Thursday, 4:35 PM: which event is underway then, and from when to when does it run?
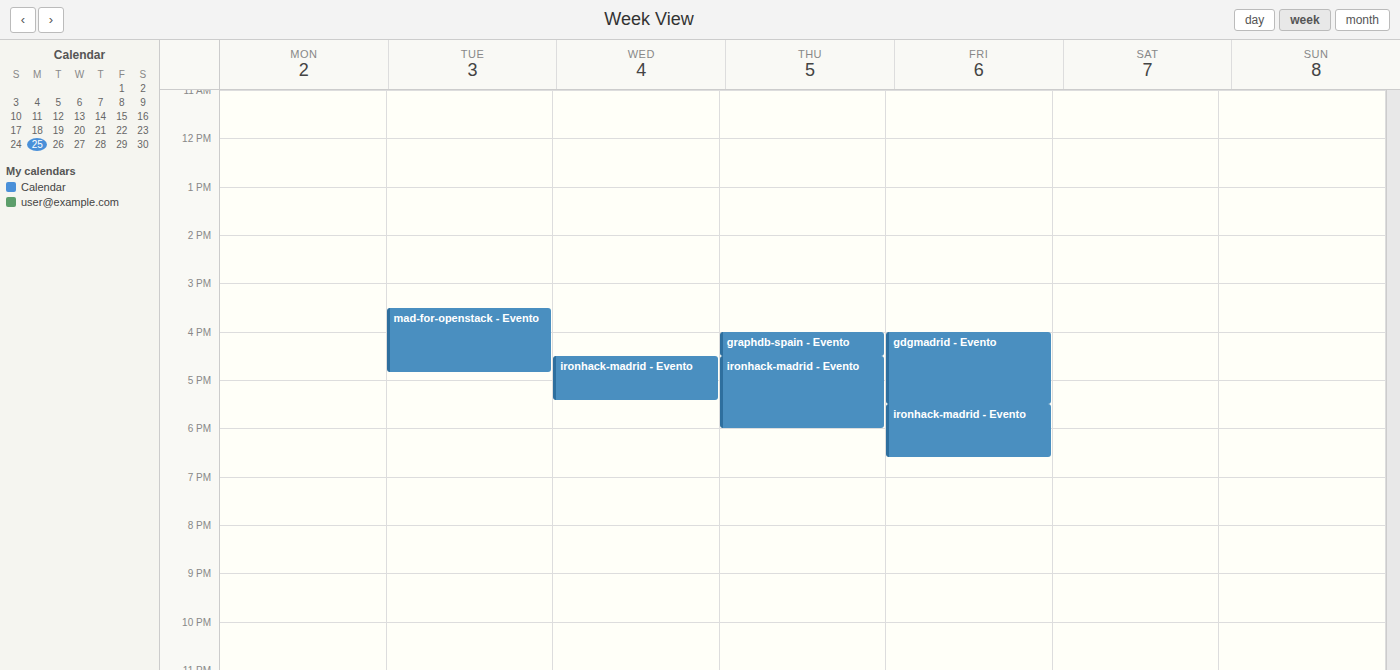
"ironhack-madrid - Evento", 4:30 PM to 6:00 PM